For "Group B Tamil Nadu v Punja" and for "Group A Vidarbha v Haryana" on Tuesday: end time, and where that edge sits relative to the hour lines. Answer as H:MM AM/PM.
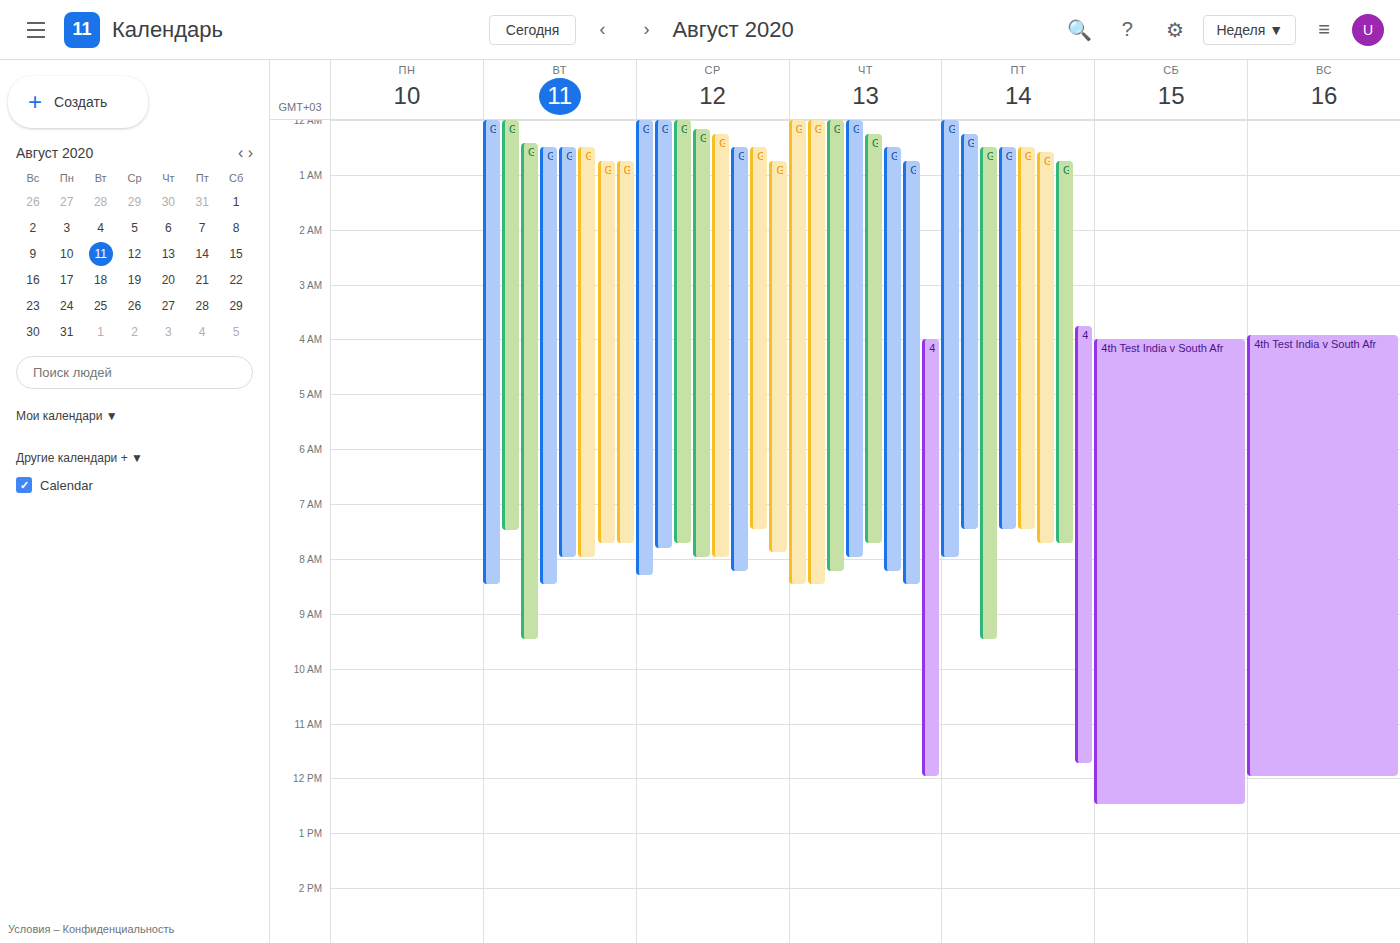
"Group B Tamil Nadu v Punja": 9:30 AM, halfway between the 9 AM and 10 AM lines. "Group A Vidarbha v Haryana": 8:30 AM, halfway between the 8 AM and 9 AM lines.